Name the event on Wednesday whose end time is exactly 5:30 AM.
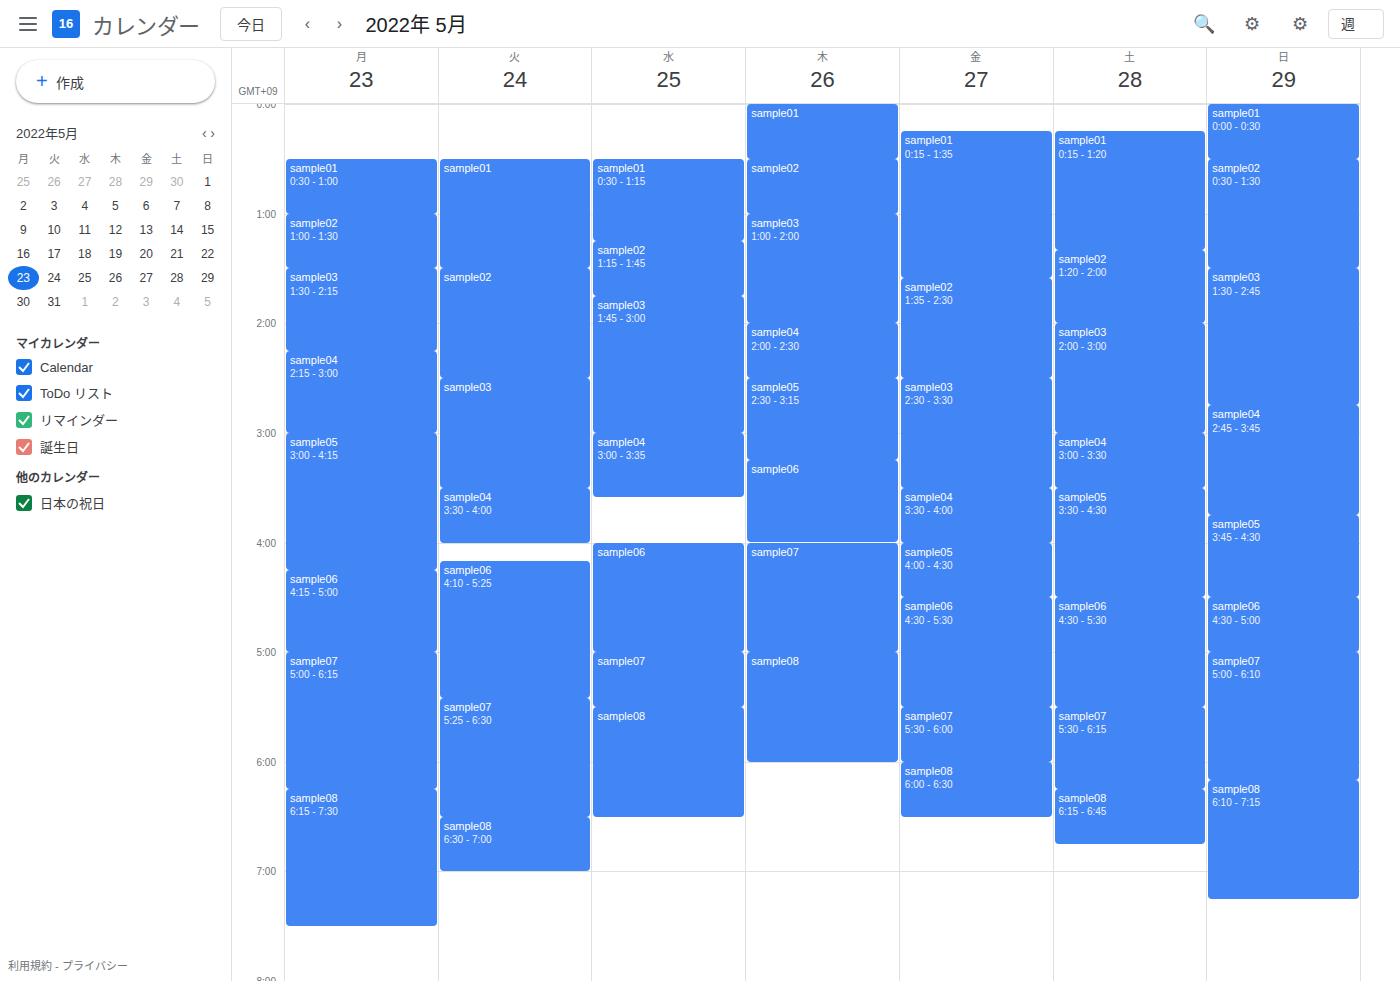
"sample07"